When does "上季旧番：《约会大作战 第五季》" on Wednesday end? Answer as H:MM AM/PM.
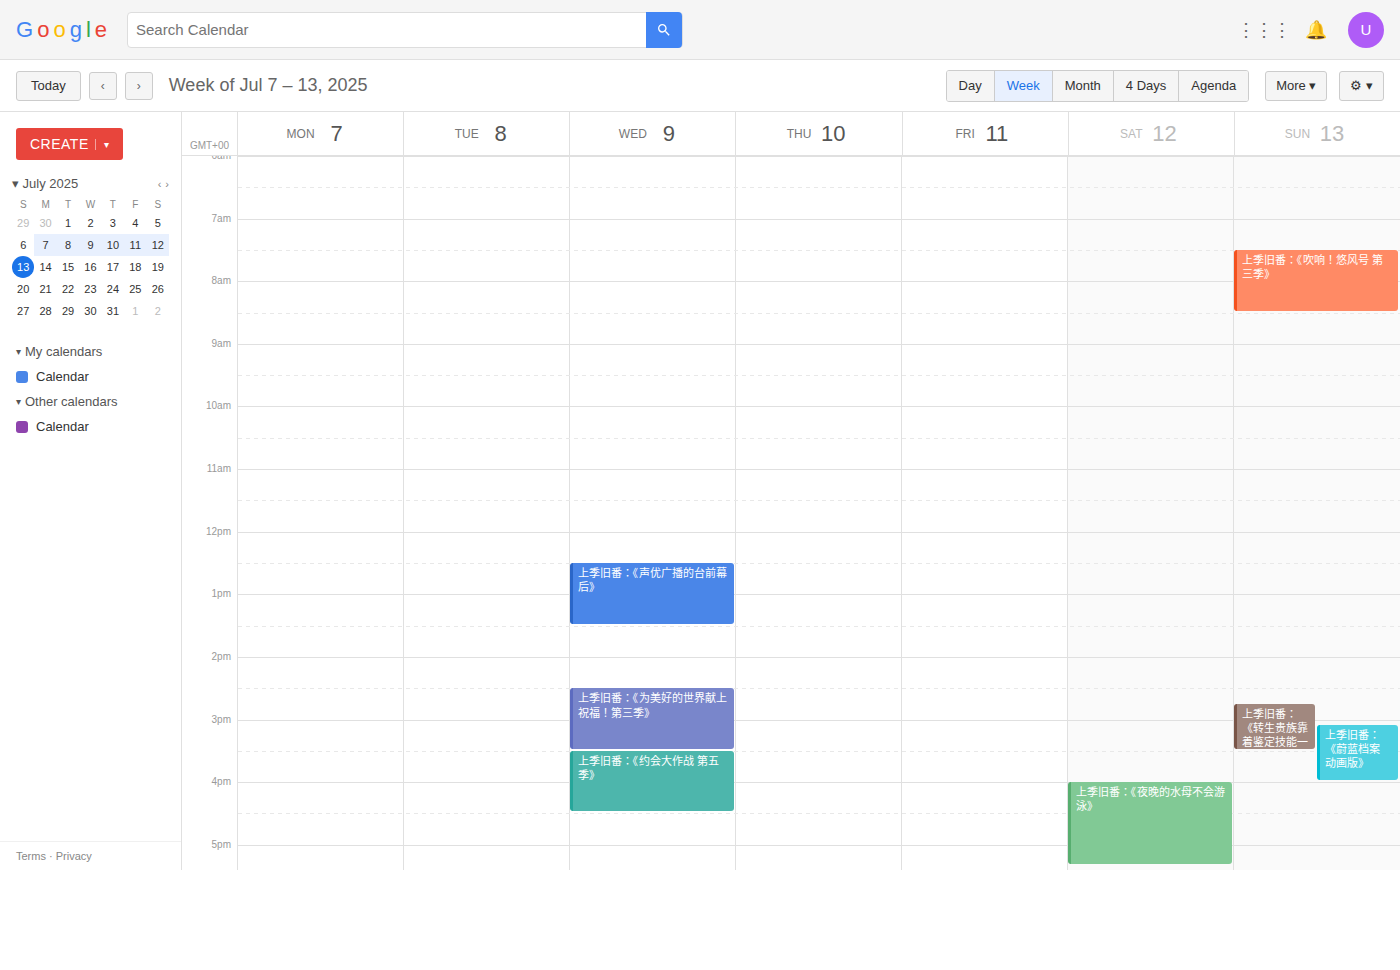
4:30 PM